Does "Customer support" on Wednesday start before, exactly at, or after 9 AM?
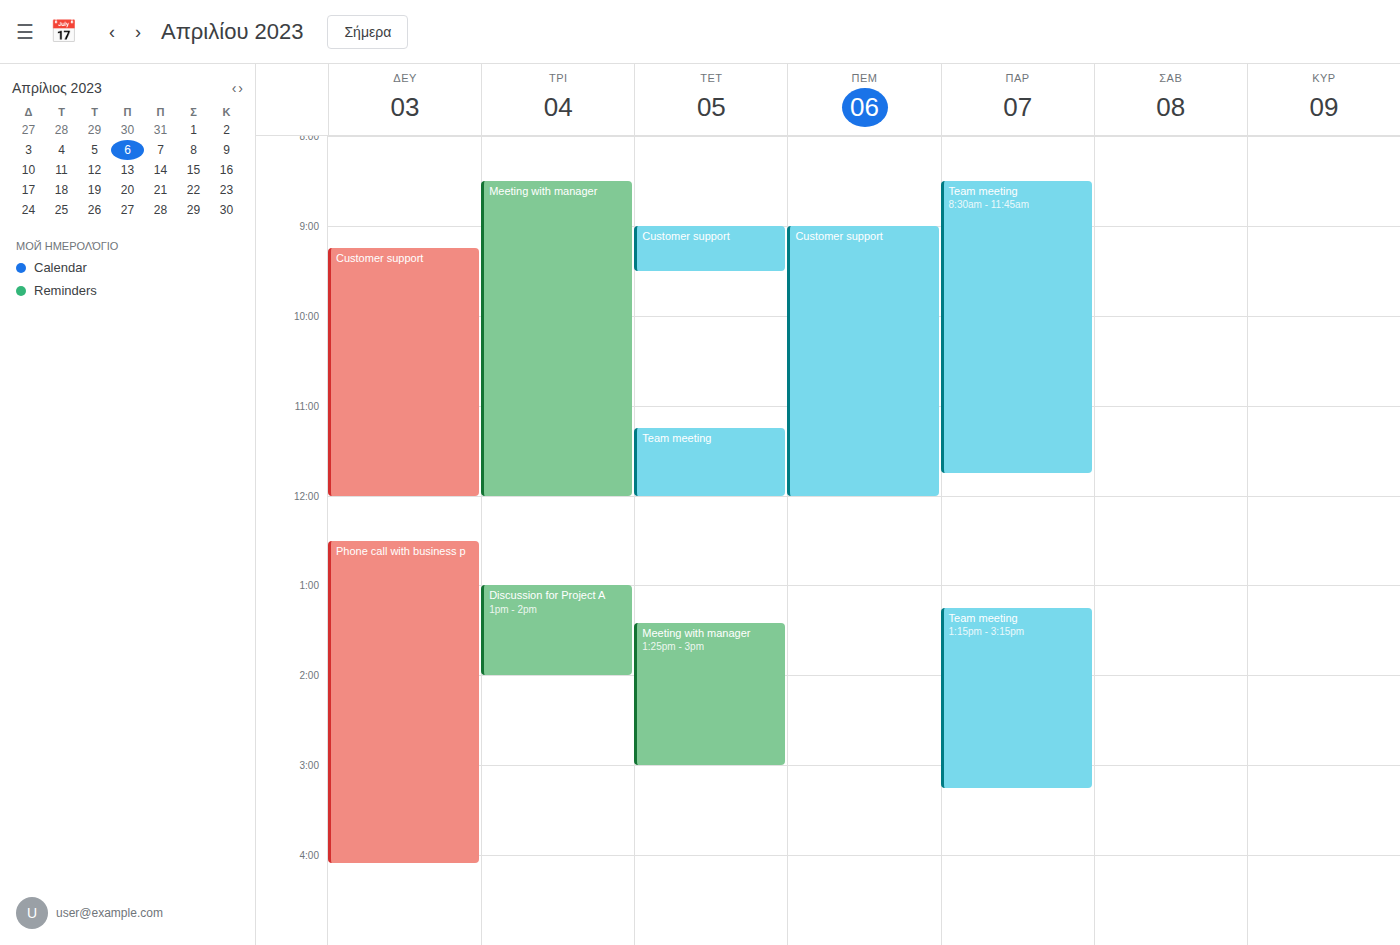
9:00 AM -- exactly at 9 AM, on the 9 AM line.